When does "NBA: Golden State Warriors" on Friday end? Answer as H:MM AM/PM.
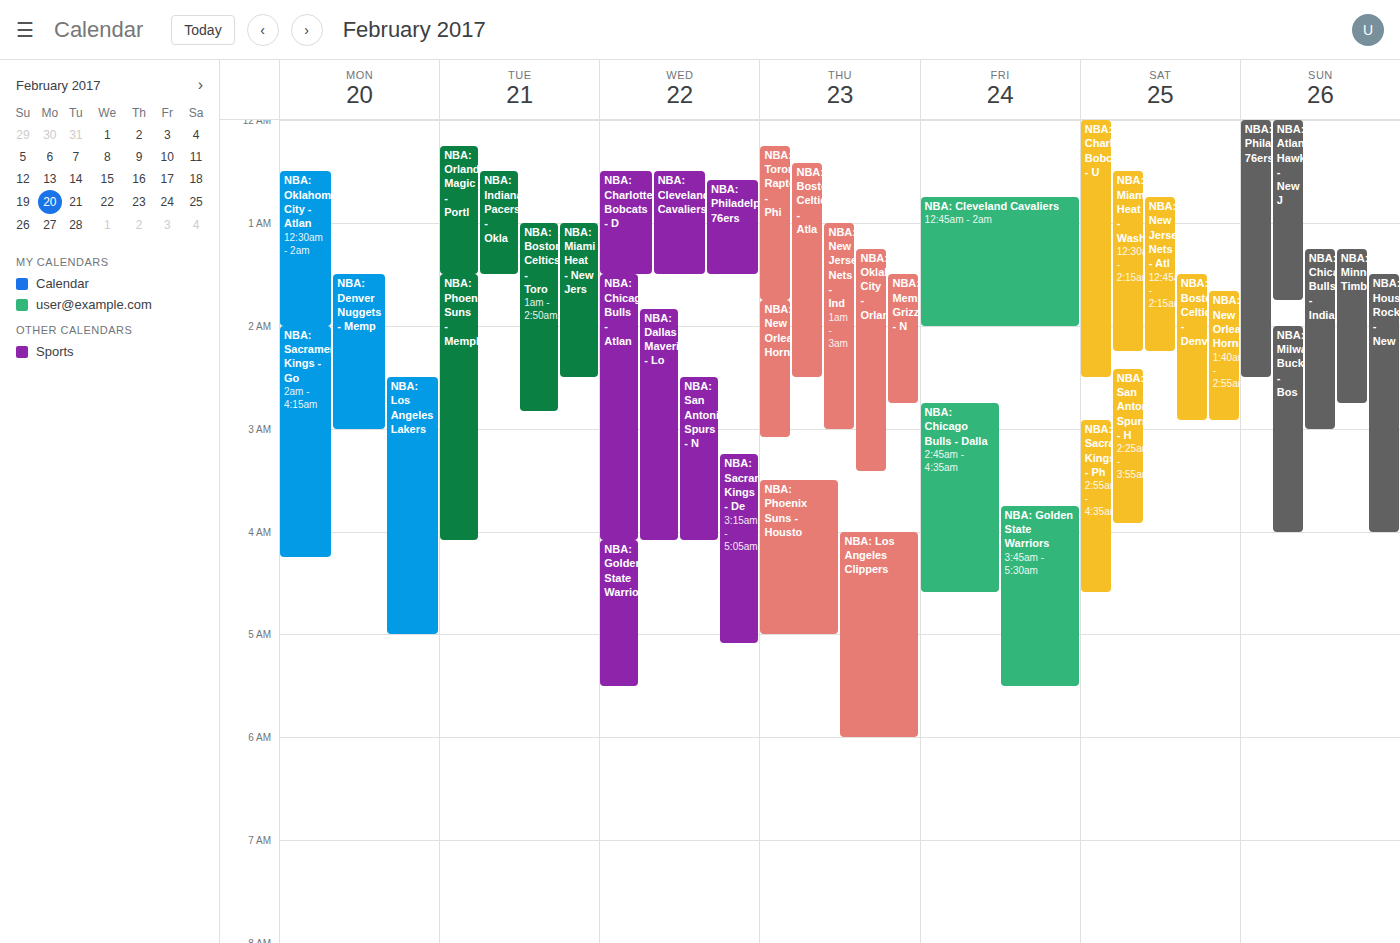
5:30 AM